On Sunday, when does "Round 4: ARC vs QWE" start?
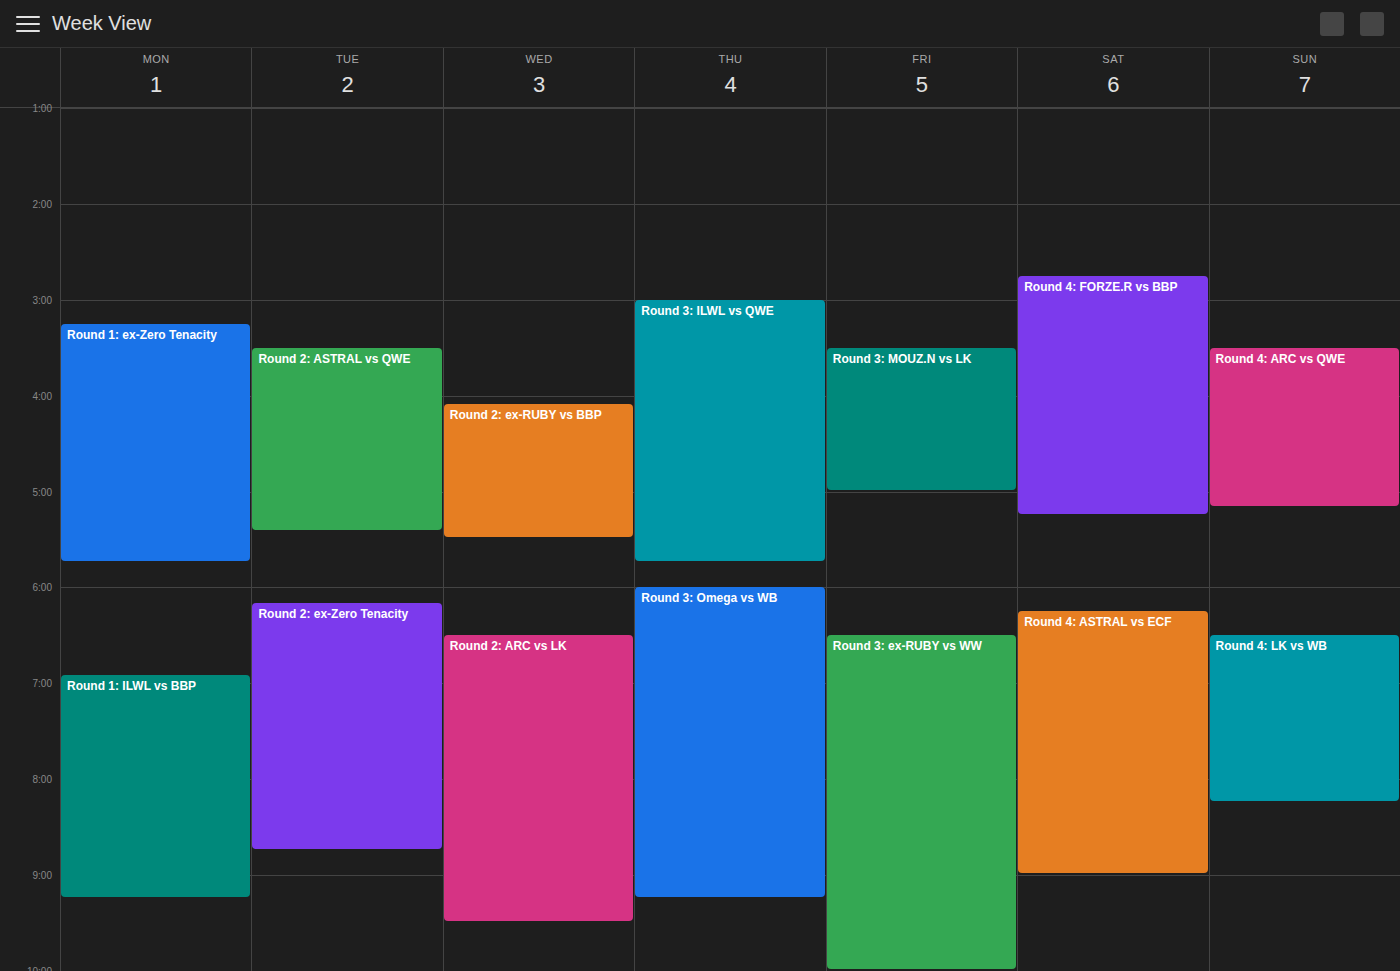
3:30 PM